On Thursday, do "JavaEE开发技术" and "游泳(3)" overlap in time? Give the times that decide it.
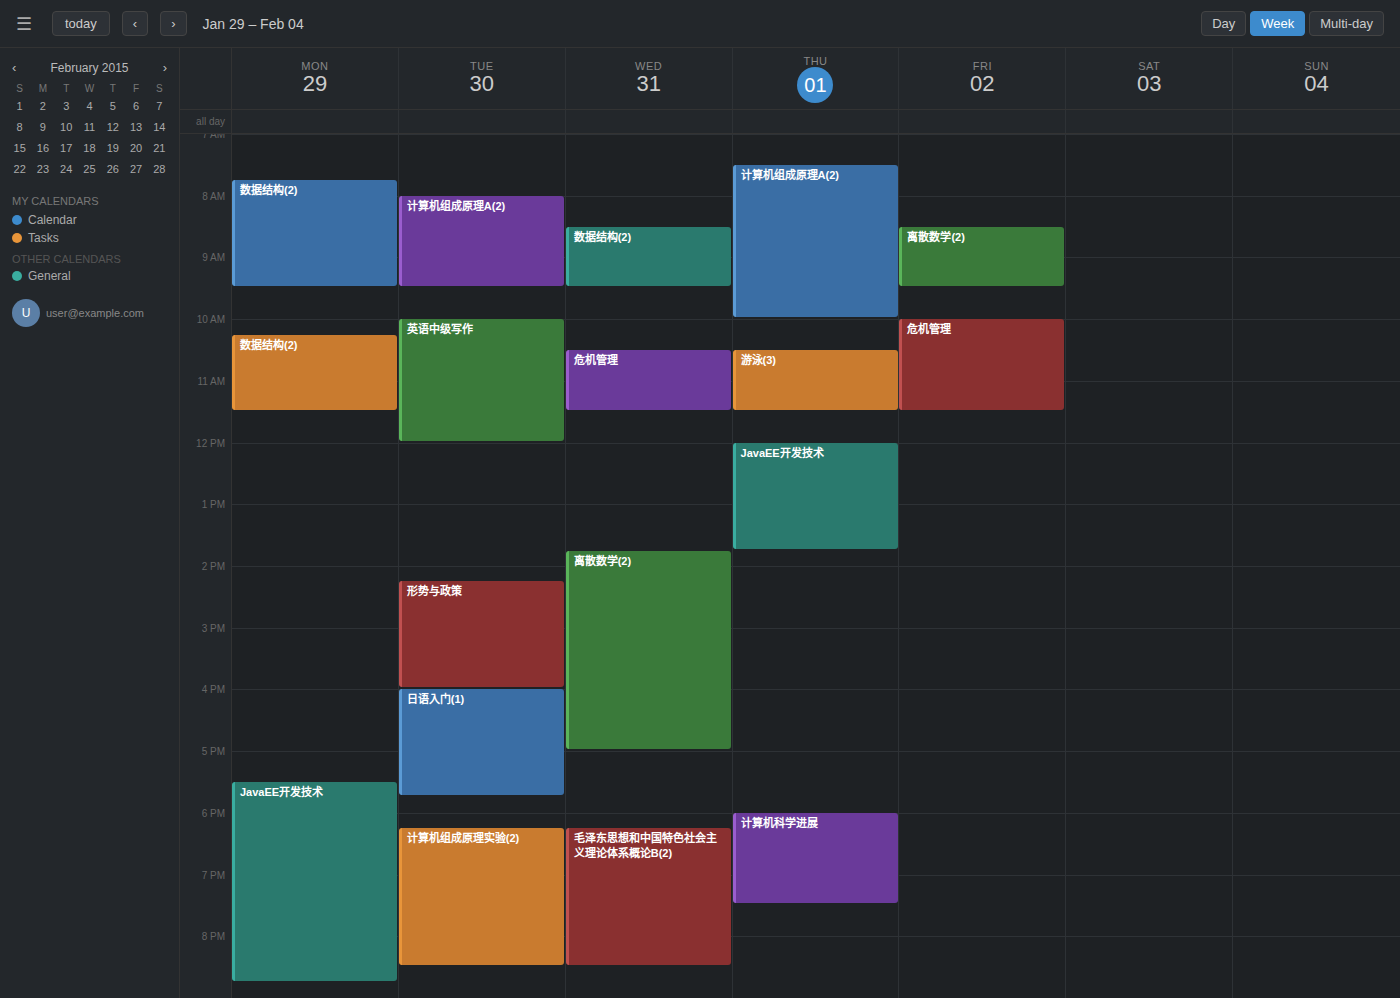
"游泳(3)" ends at 11:30 AM and "JavaEE开发技术" starts at 12:00 PM -- no overlap.